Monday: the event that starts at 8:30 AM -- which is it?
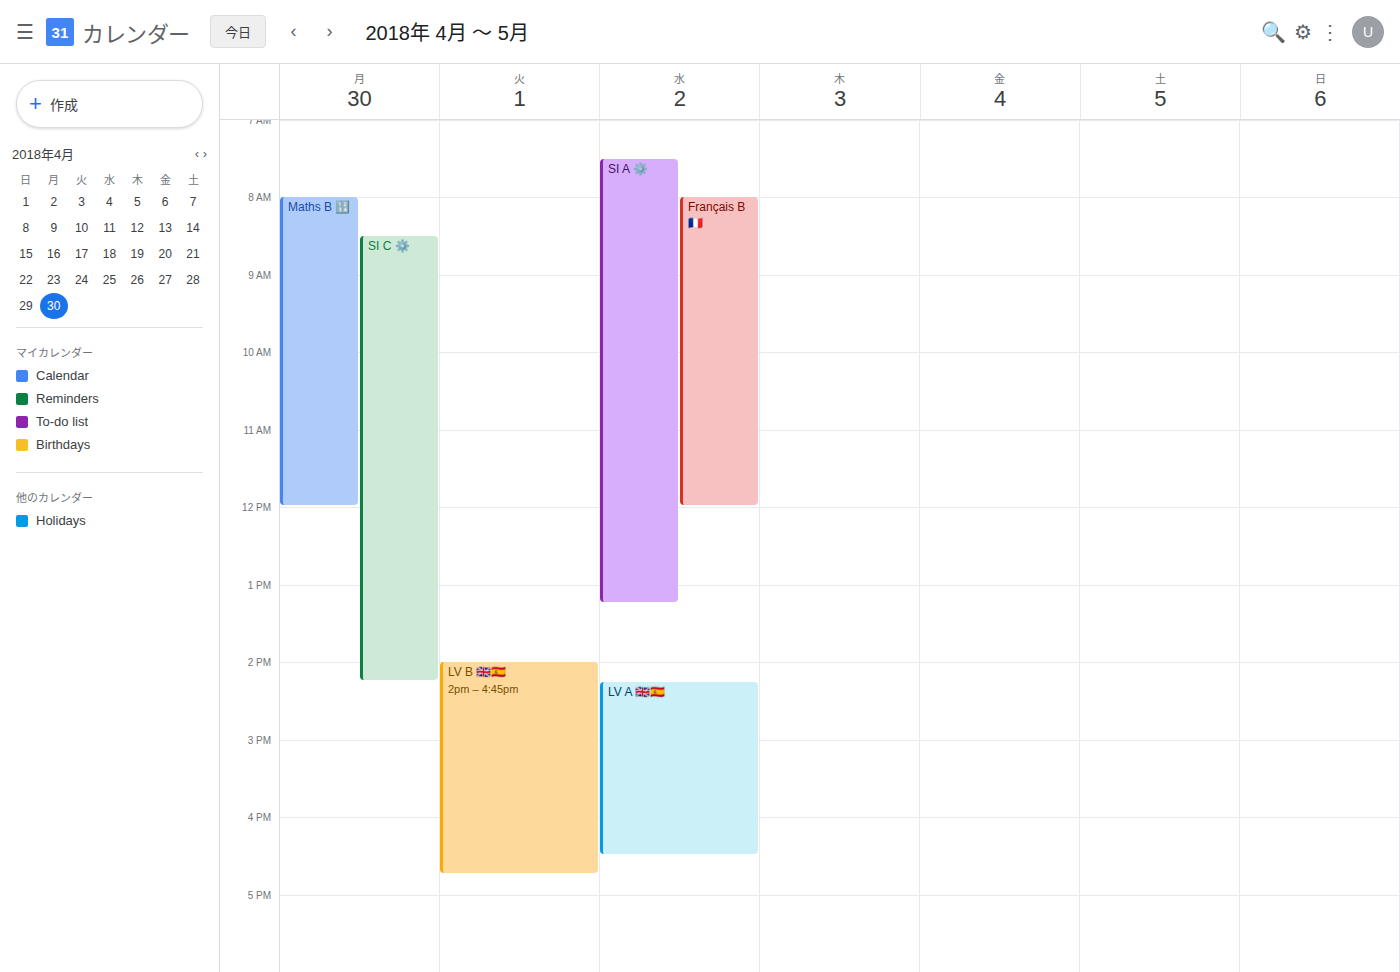
"SI C ⚙️"